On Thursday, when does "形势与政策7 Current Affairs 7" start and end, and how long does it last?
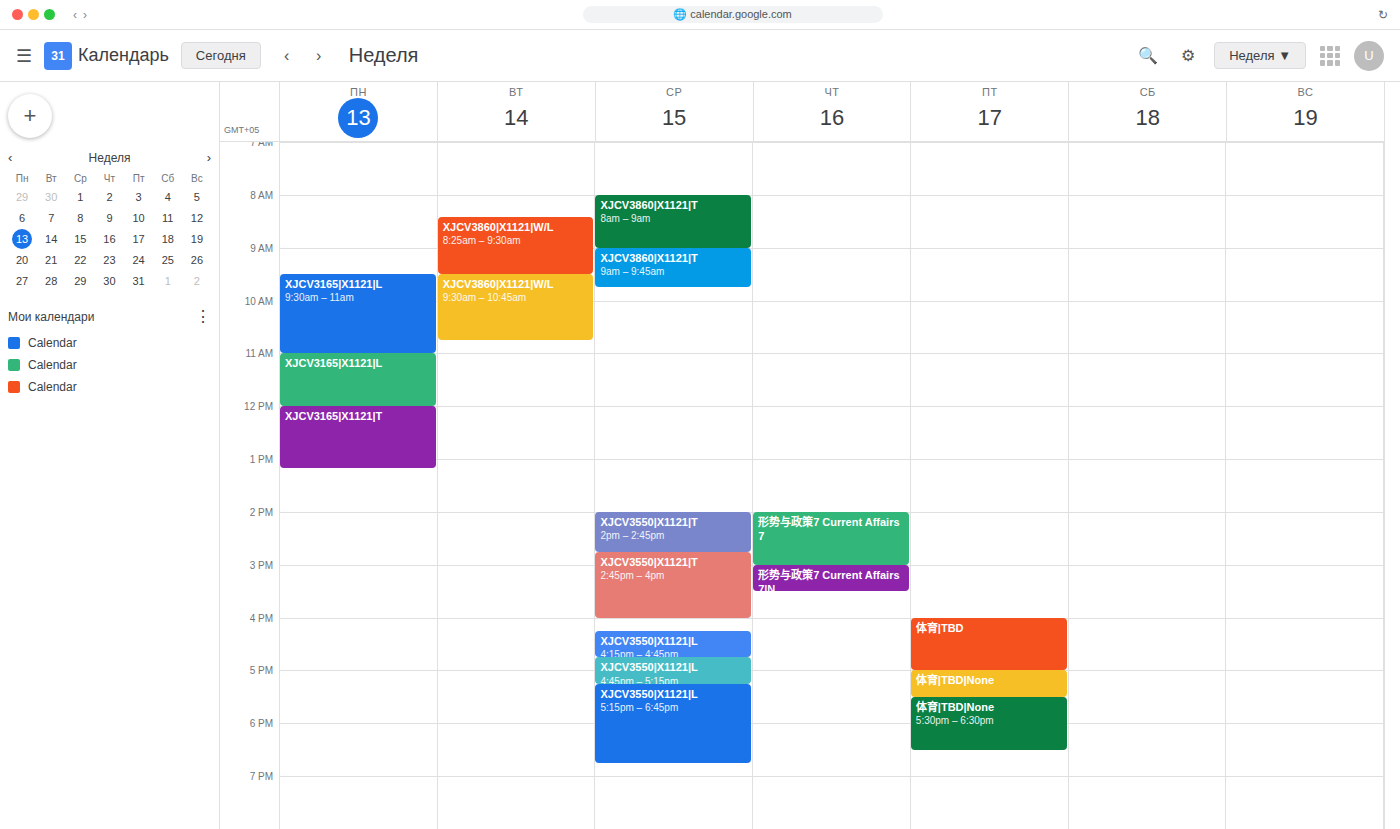
2:00 PM to 3:00 PM, 1 hour